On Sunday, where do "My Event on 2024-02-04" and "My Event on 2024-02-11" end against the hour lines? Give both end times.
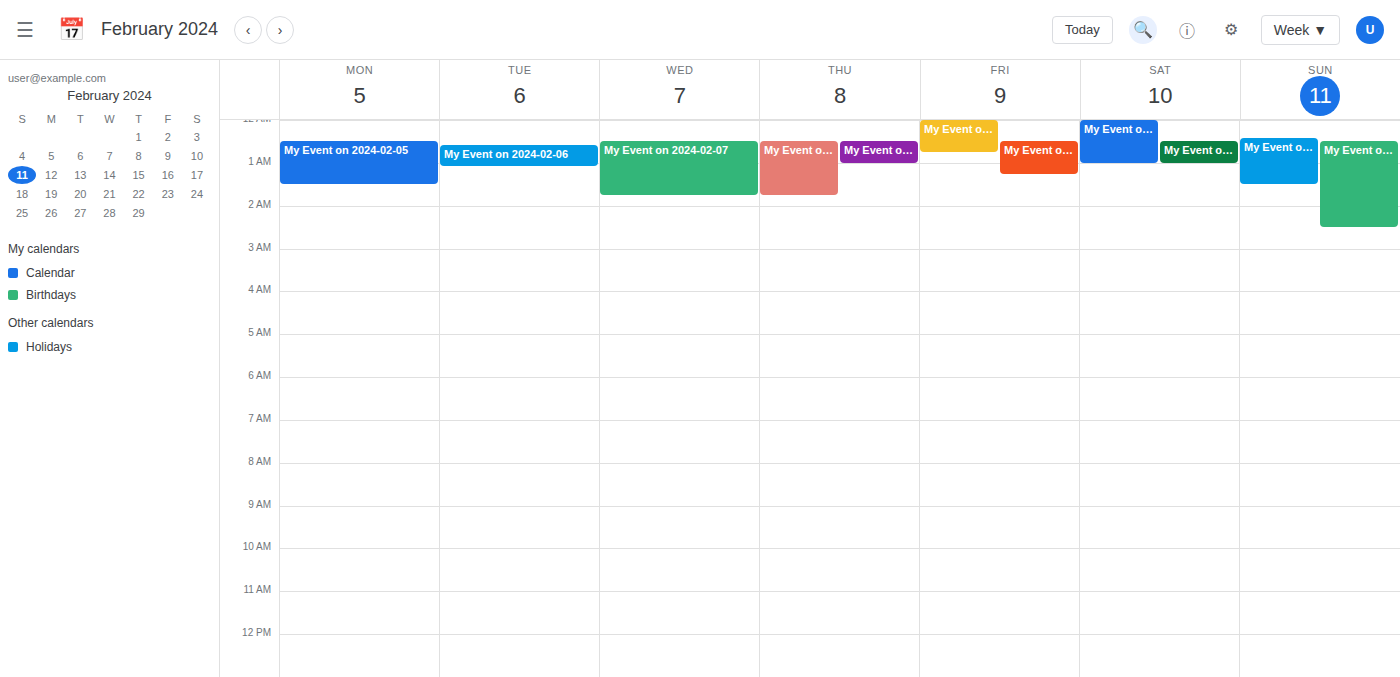
"My Event on 2024-02-04": 1:30 AM, halfway between the 1 AM and 2 AM lines. "My Event on 2024-02-11": 2:30 AM, halfway between the 2 AM and 3 AM lines.